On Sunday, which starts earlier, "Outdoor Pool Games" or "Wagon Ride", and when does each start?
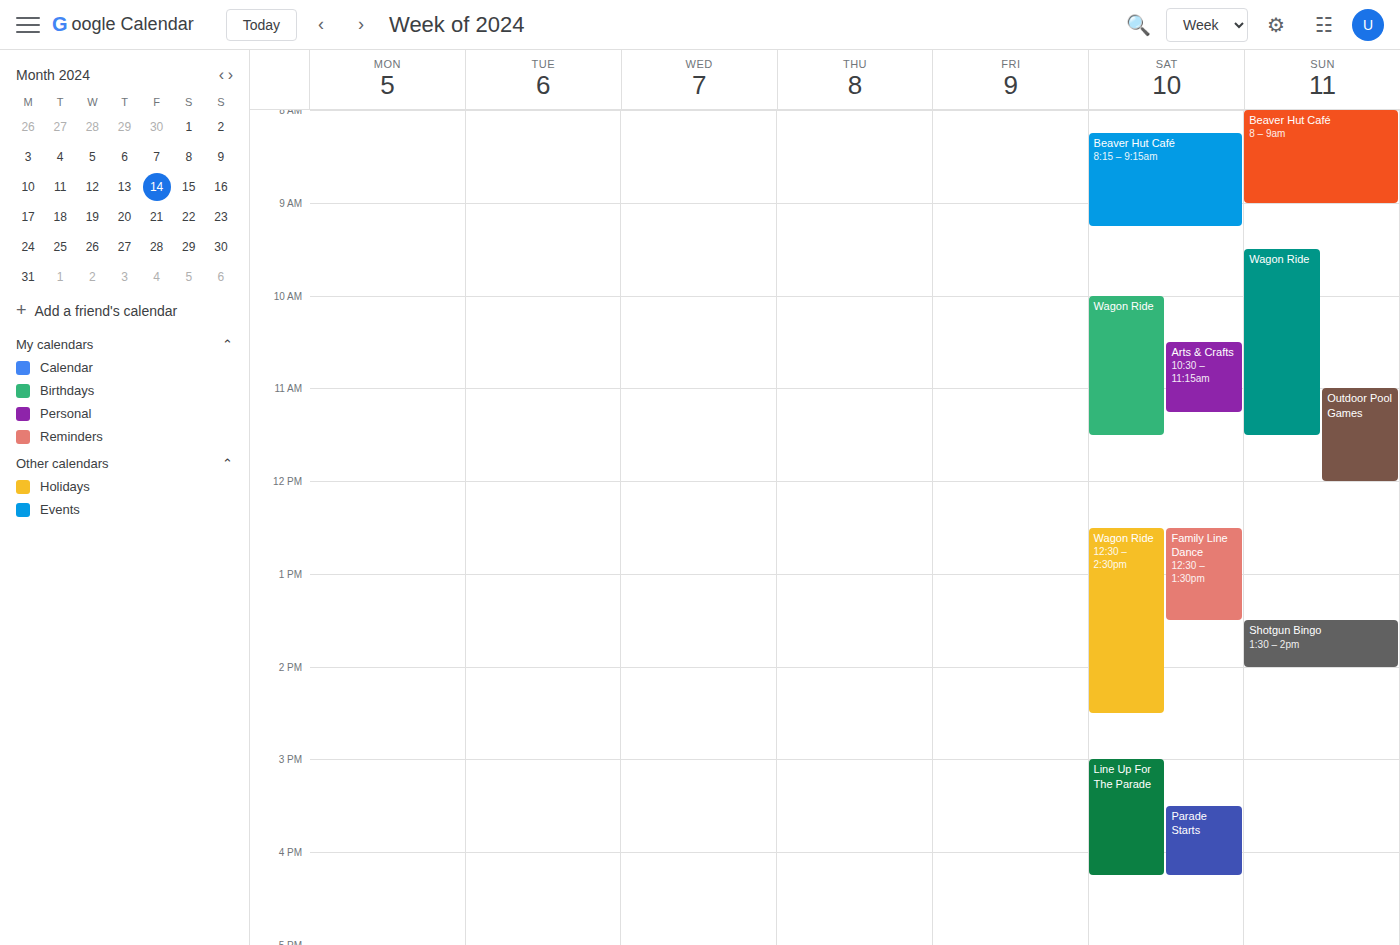
"Wagon Ride" 9:30 AM; "Outdoor Pool Games" 11:00 AM.